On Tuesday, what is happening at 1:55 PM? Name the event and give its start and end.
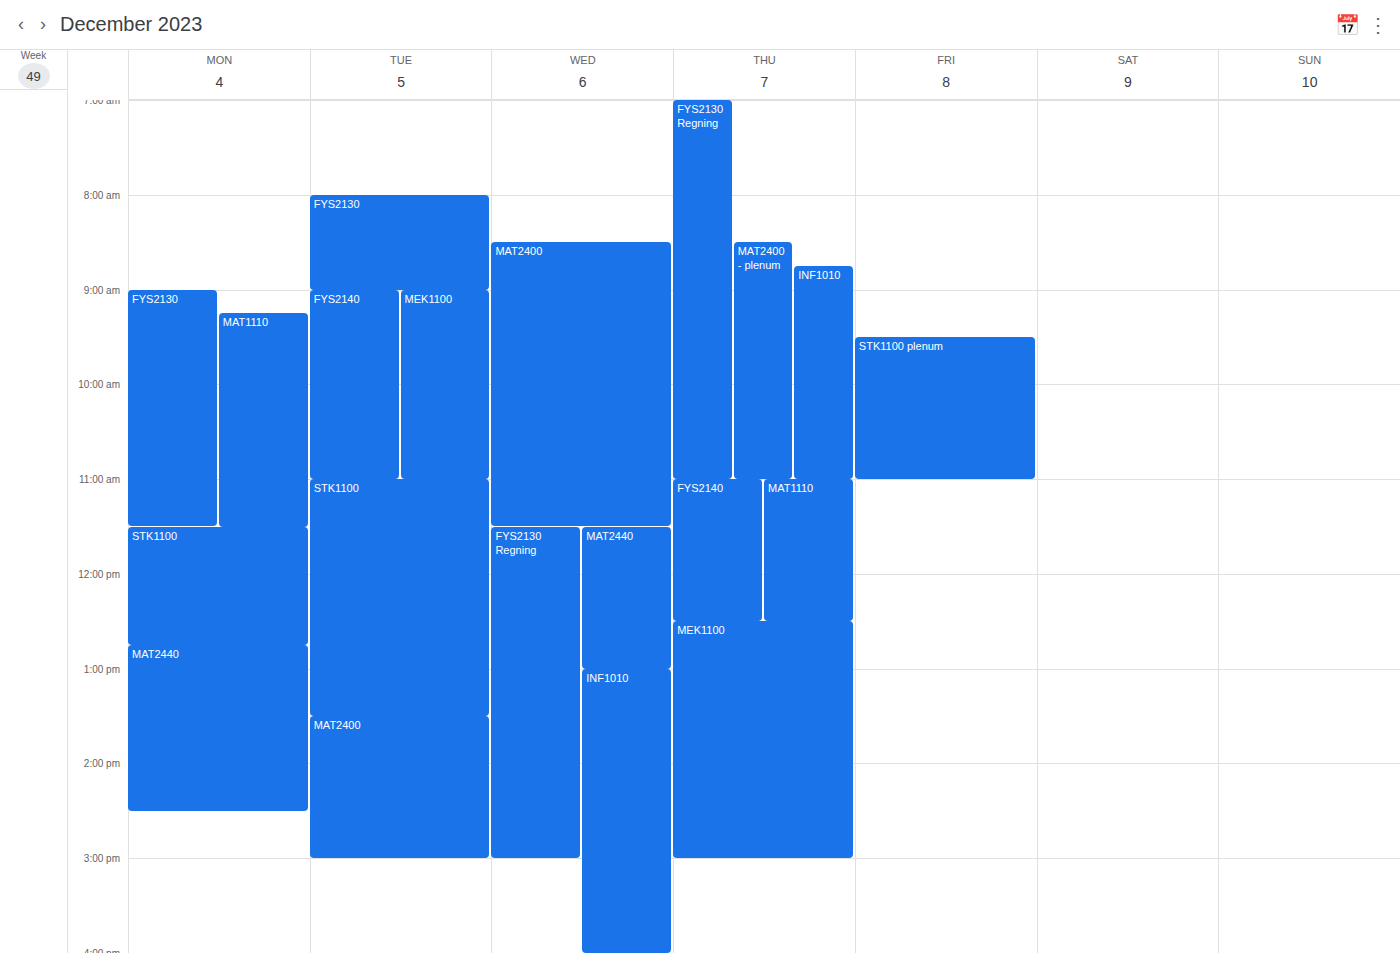
"MAT2400", 1:30 PM to 3:00 PM